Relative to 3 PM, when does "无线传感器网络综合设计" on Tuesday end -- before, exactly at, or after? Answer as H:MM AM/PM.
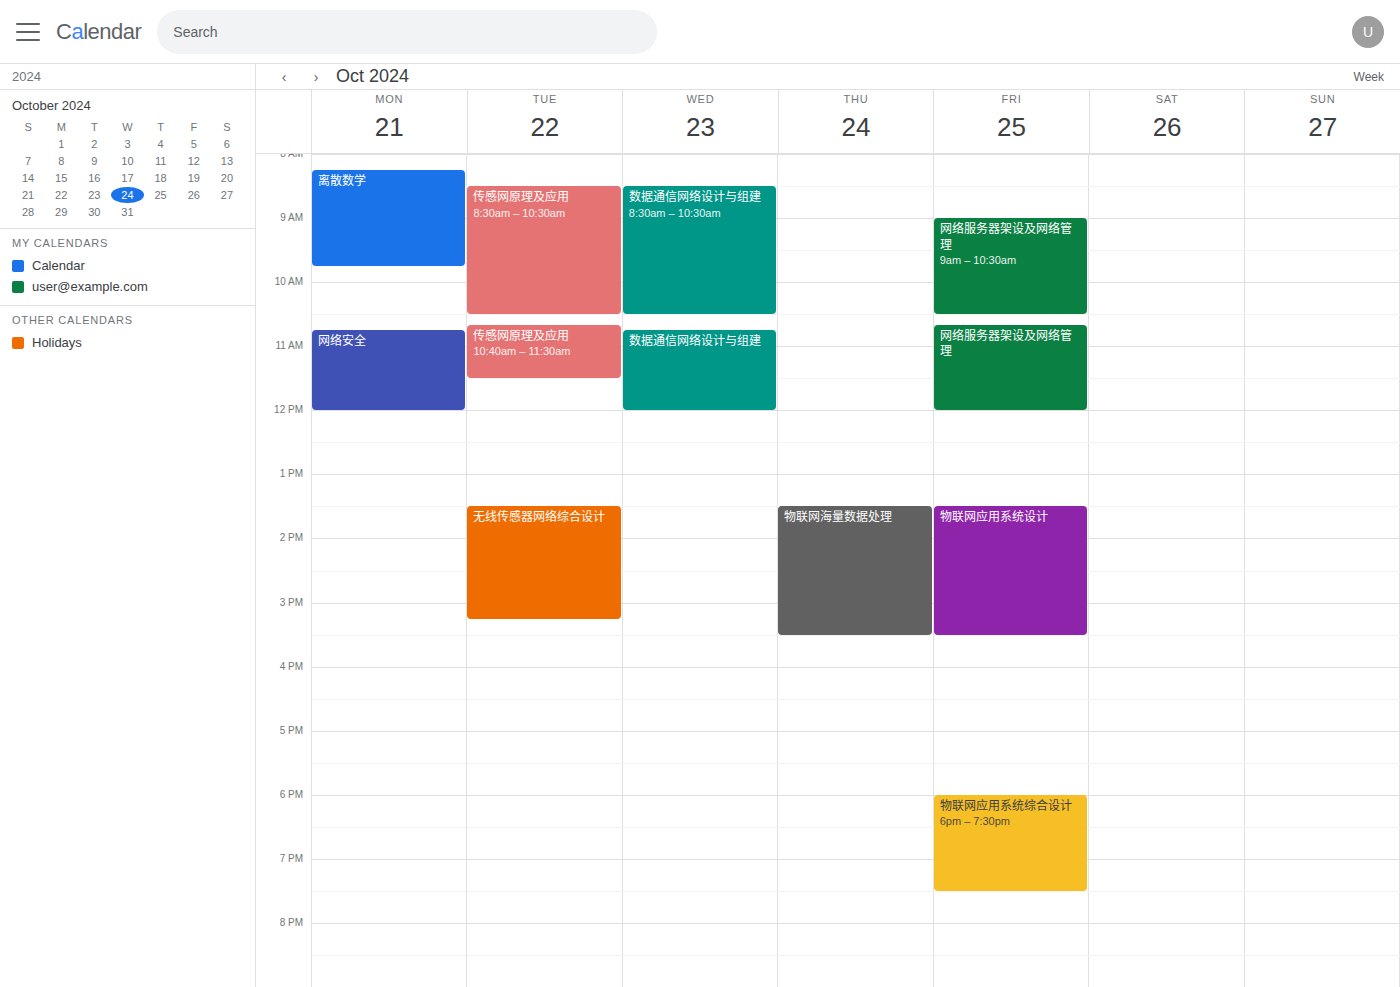
3:15 PM -- after 3 PM, 15 minutes below the 3 PM line.